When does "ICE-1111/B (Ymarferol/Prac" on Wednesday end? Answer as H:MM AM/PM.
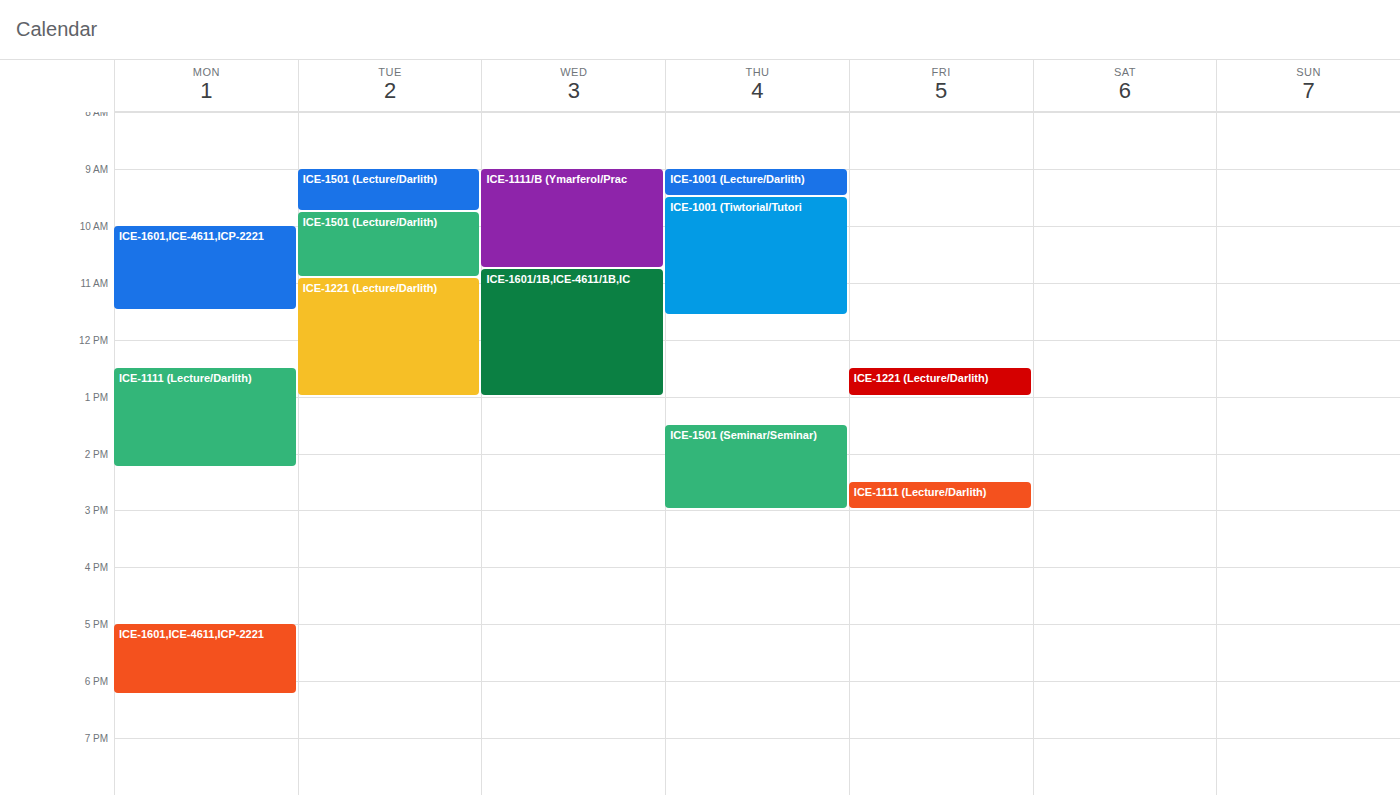
10:45 AM